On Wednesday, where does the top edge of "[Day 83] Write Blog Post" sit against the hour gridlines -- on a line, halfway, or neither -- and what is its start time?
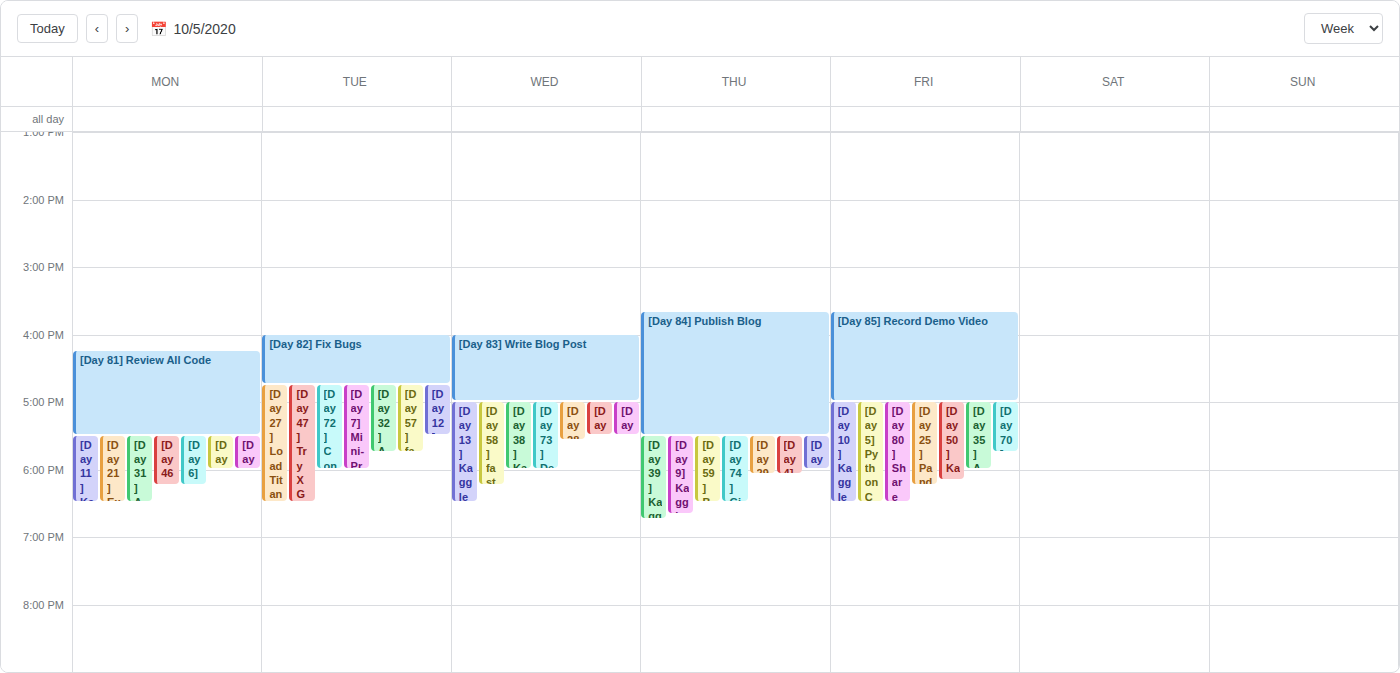
4:00 PM -- exactly on the 4 PM line.